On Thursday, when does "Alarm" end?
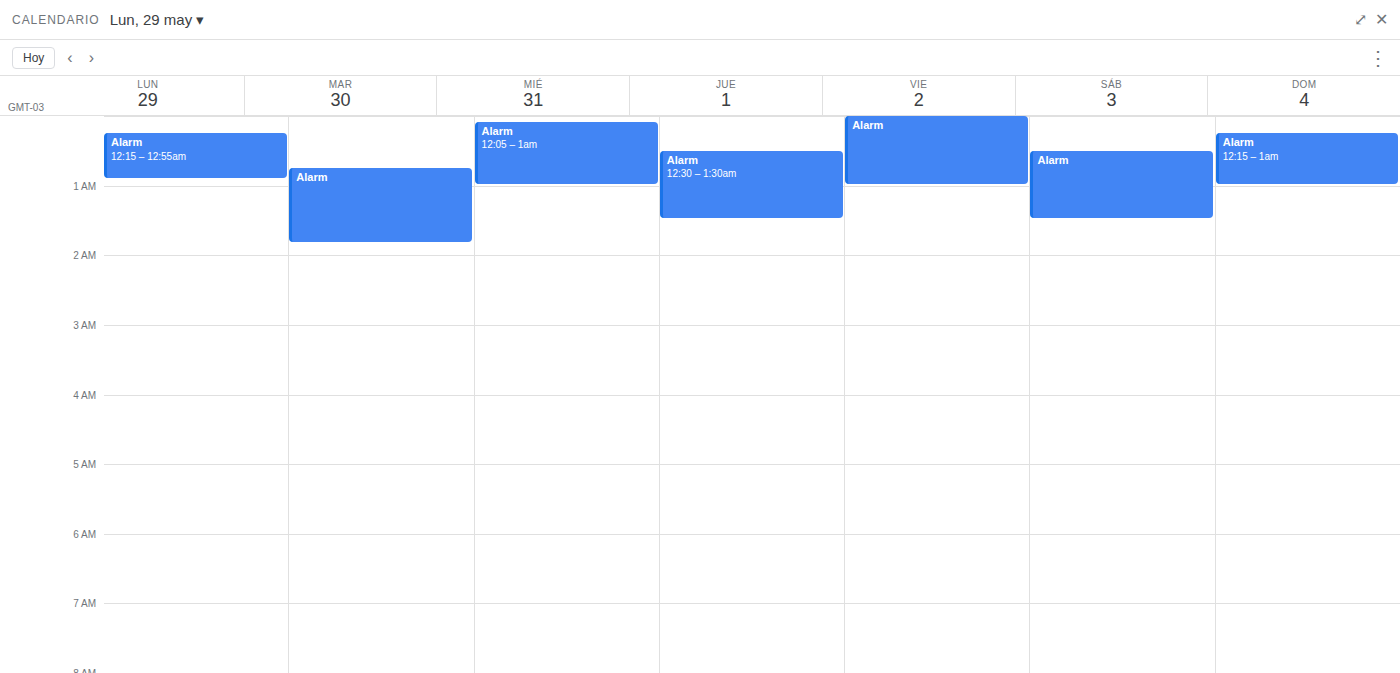
1:30 AM